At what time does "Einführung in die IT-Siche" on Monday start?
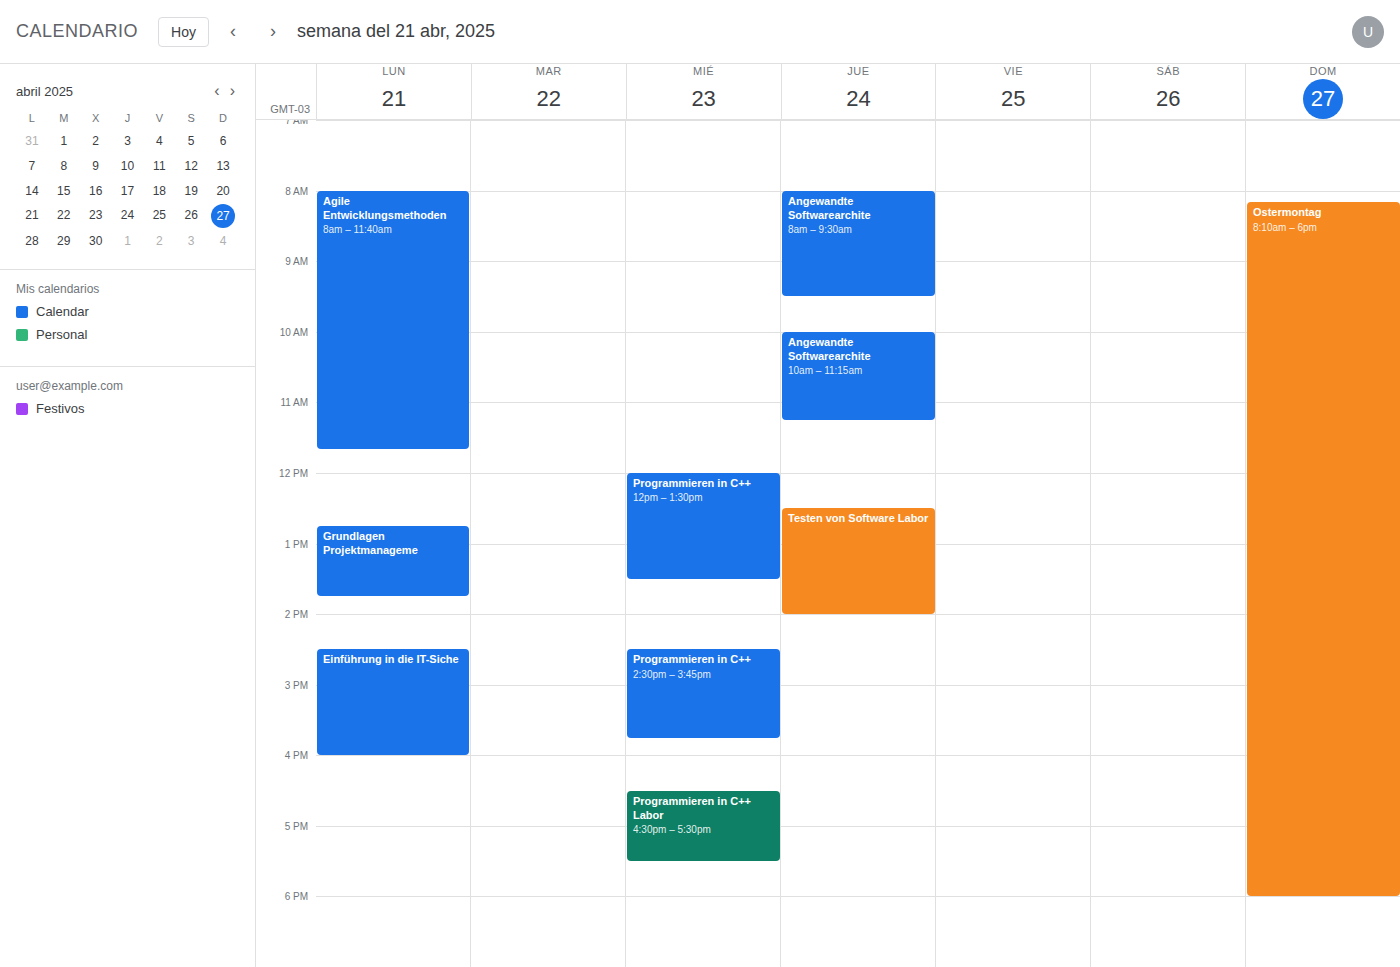
2:30 PM